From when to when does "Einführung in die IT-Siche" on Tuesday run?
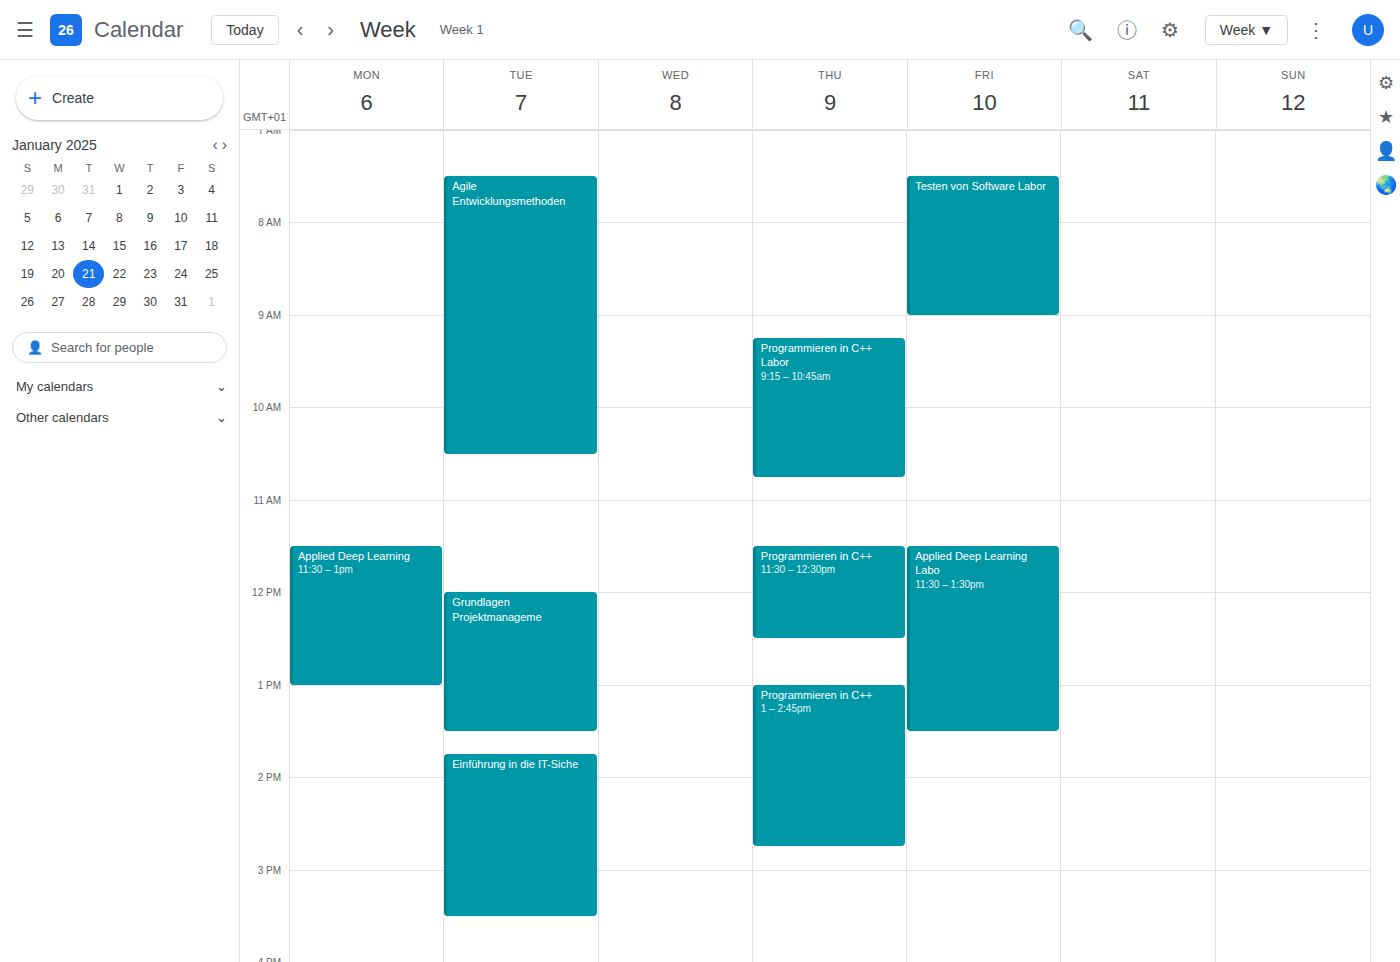
1:45 PM to 3:30 PM